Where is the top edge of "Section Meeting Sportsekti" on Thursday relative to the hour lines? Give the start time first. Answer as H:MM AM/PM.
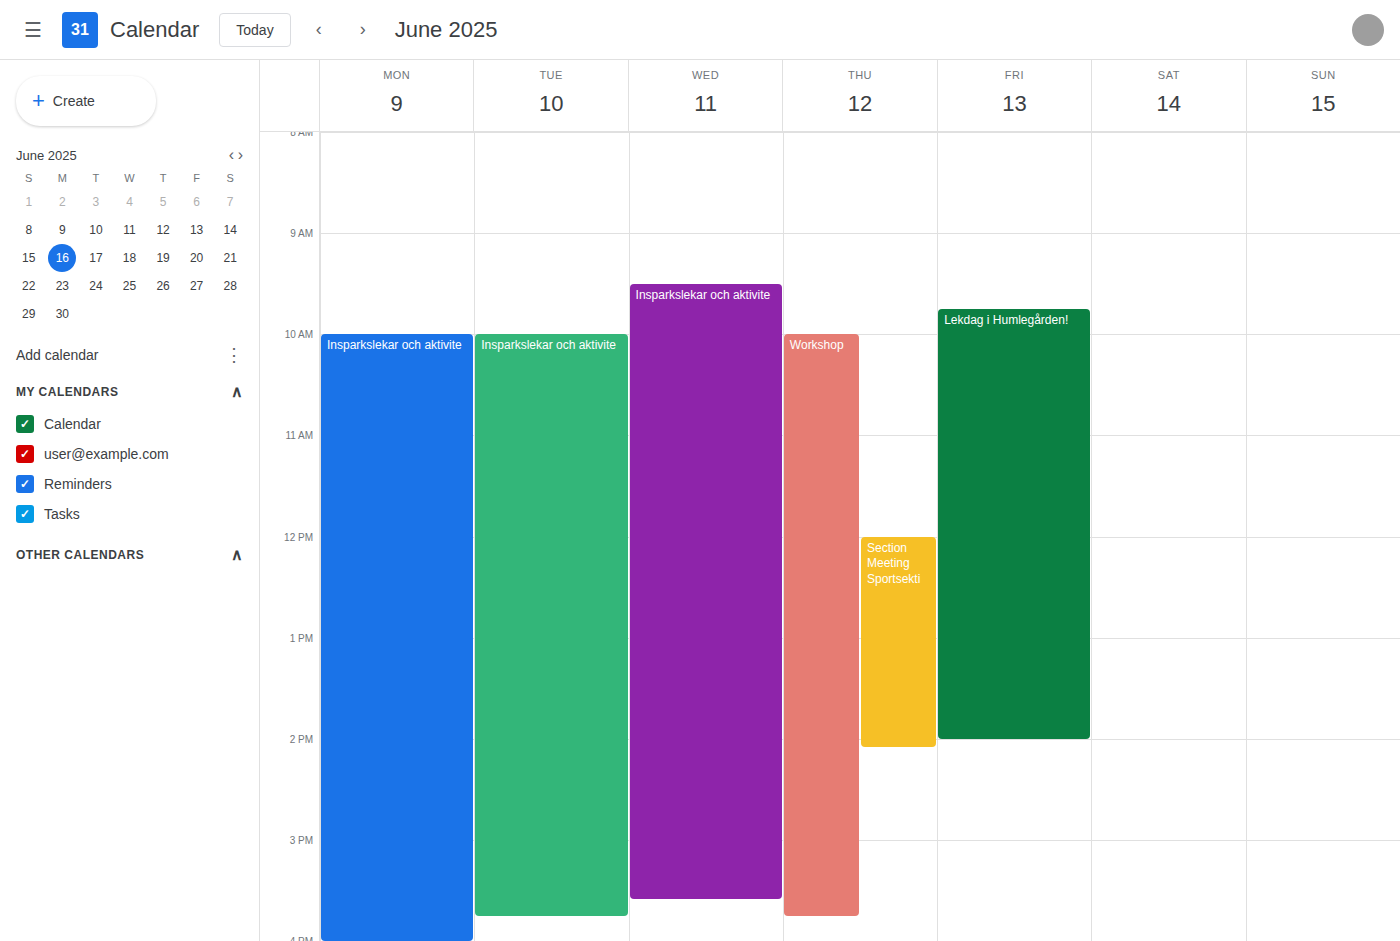
12:00 PM -- exactly on the 12 PM line.